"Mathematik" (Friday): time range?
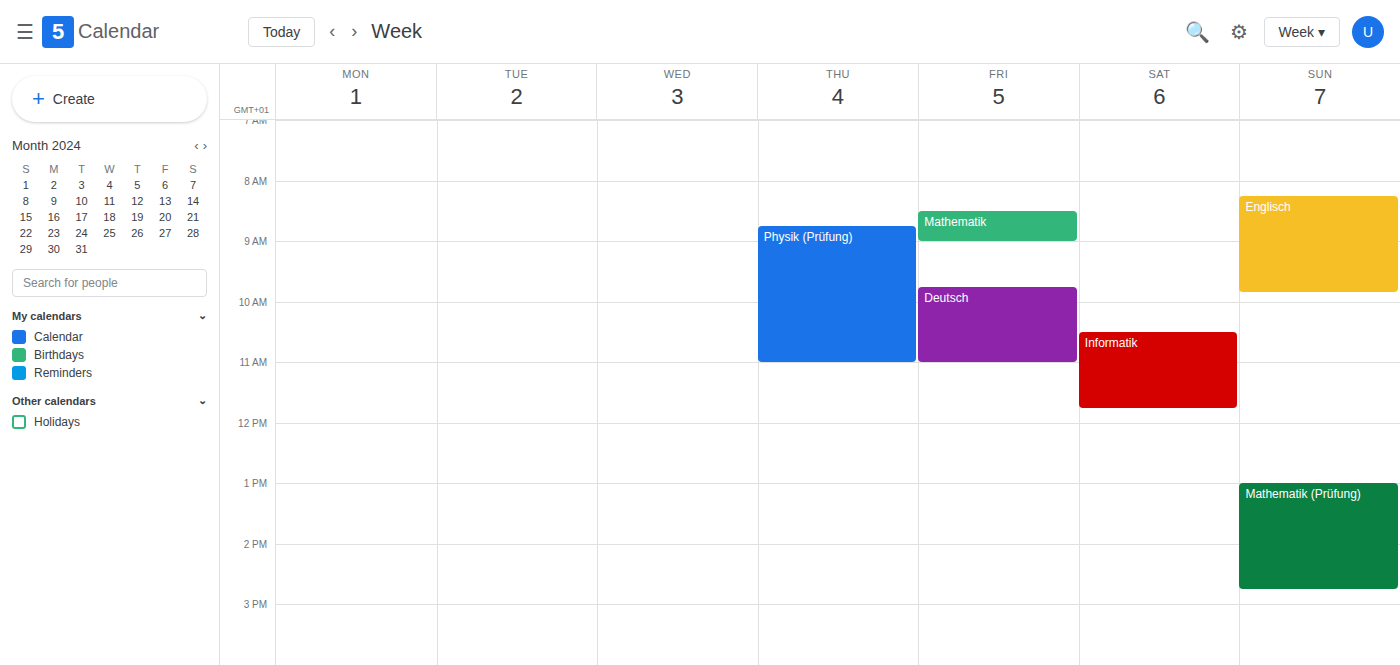
8:30 AM to 9:00 AM